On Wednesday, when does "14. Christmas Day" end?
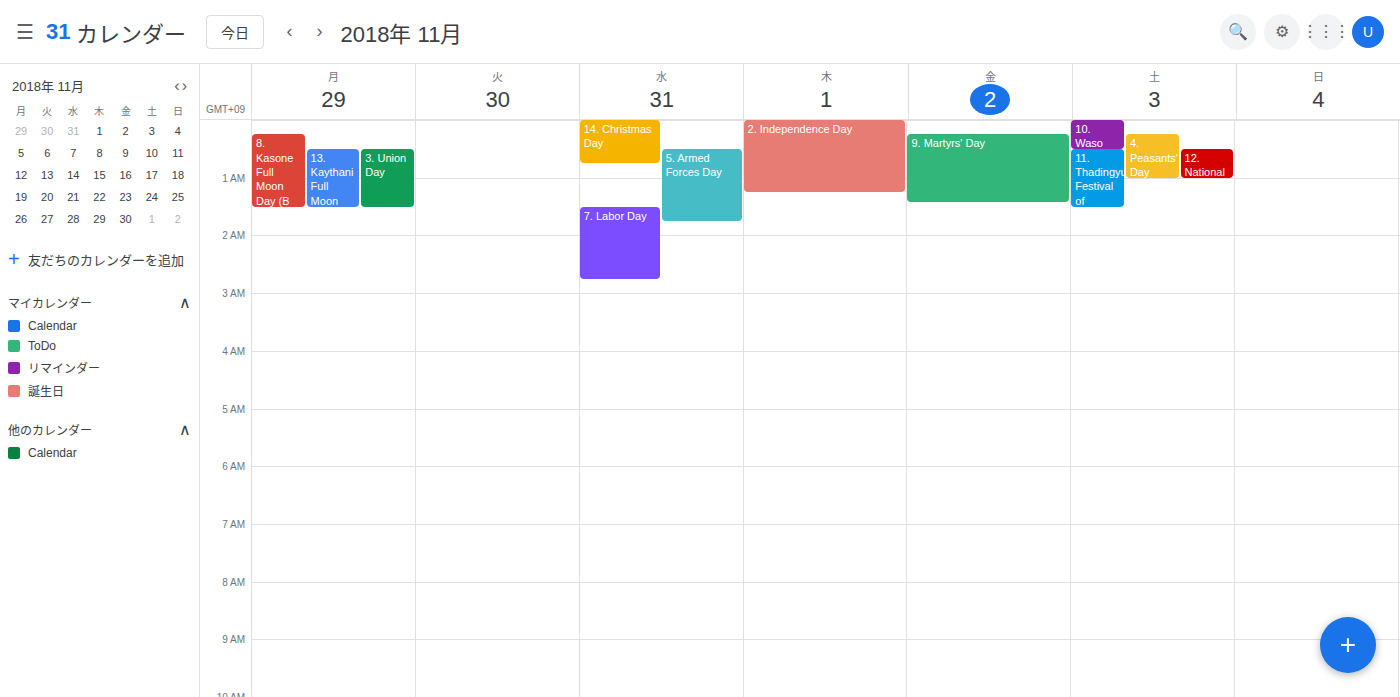
12:45 AM